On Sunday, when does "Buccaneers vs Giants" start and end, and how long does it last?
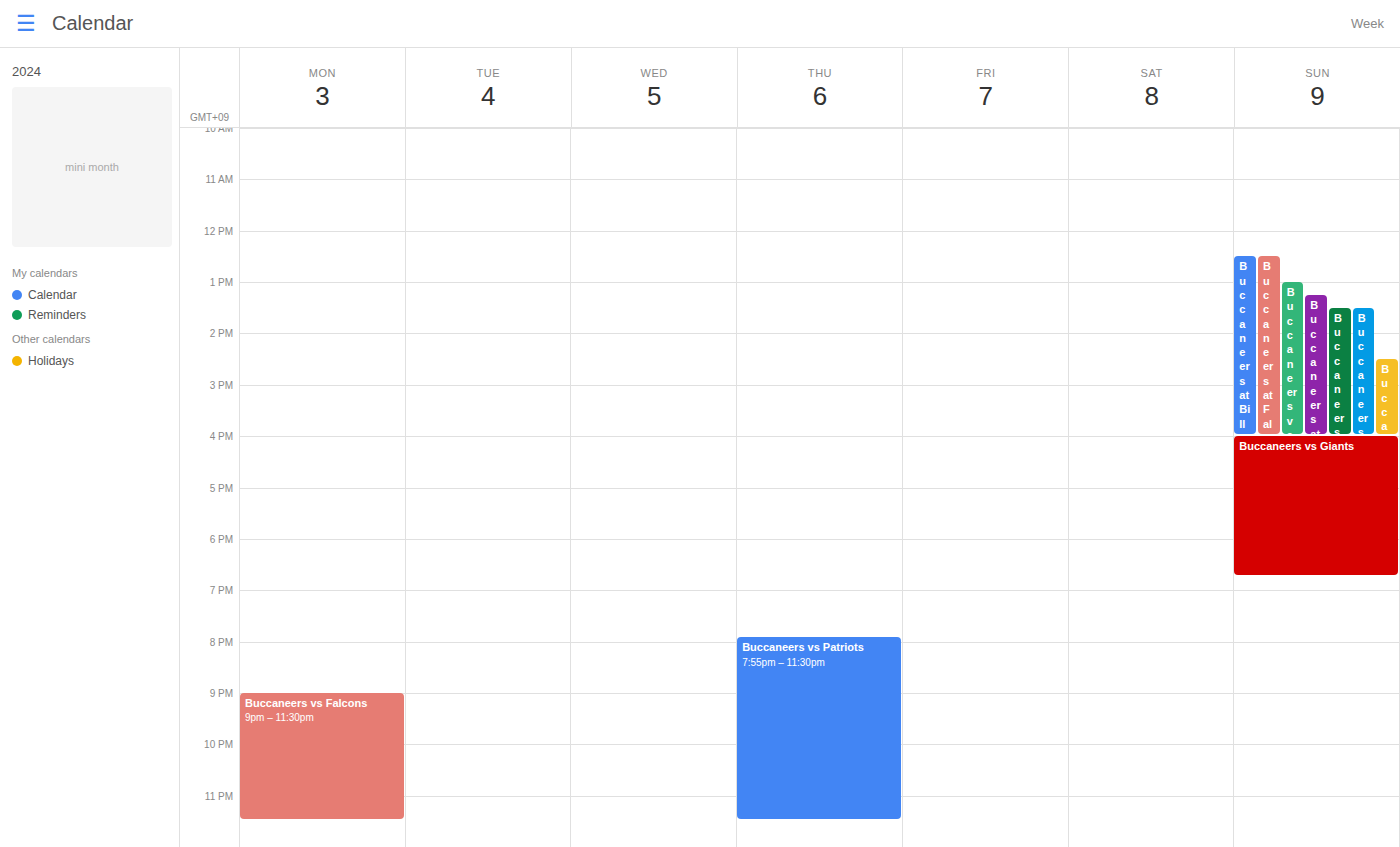
4:00 PM to 6:45 PM, 2 hours 45 minutes